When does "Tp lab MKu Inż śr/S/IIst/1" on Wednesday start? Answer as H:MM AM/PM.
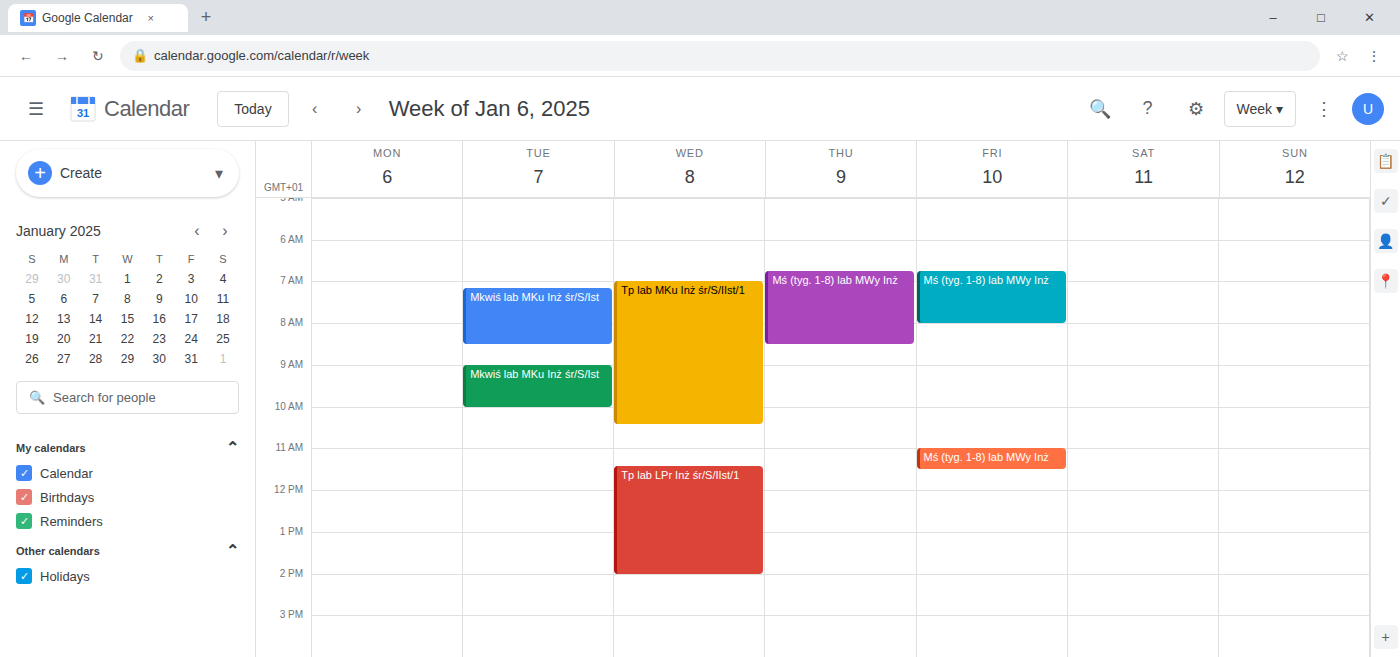
7:00 AM